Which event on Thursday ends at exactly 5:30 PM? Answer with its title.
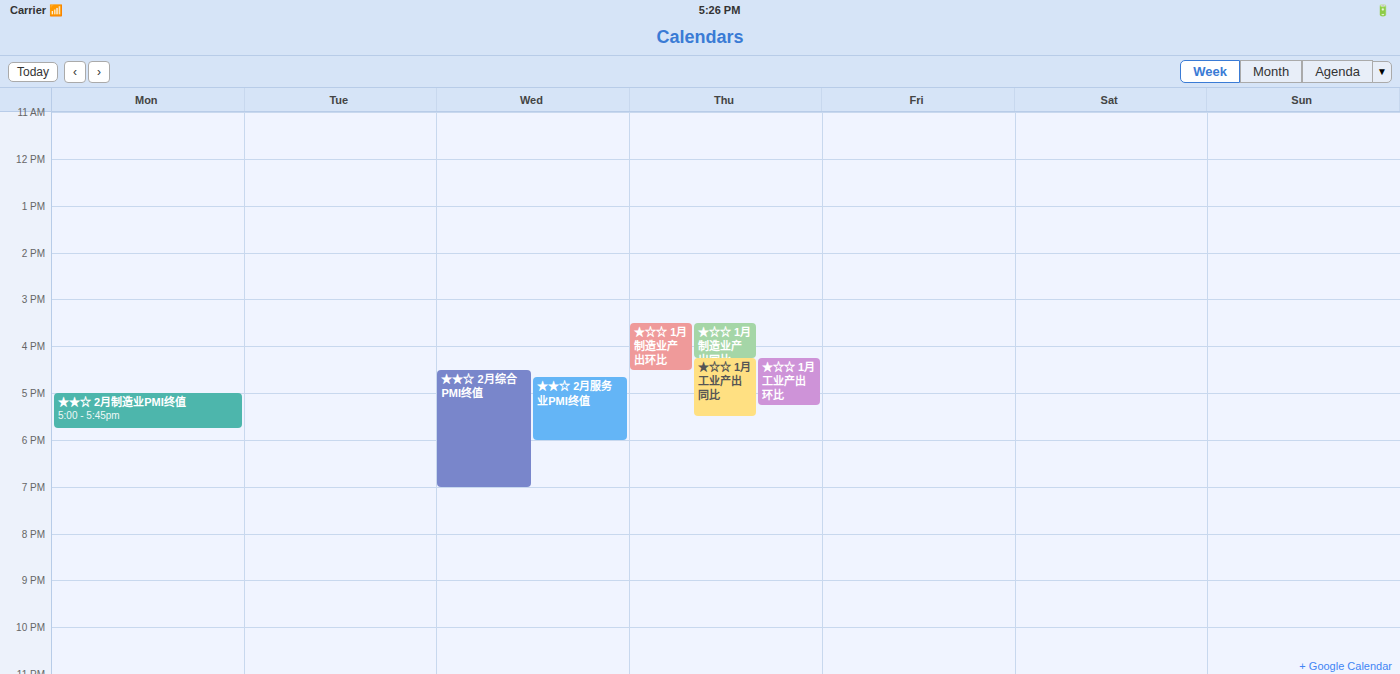
"★☆☆ 1月工业产出同比"